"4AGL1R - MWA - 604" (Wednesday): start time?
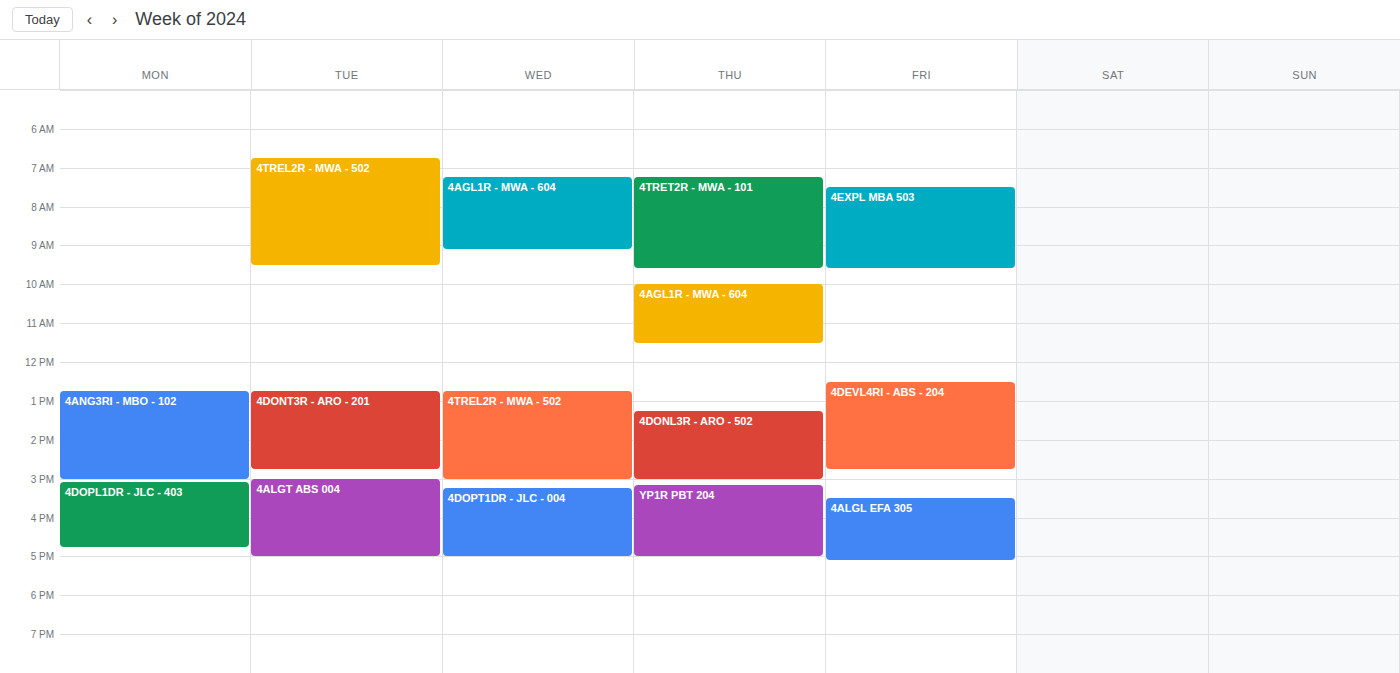
07:15